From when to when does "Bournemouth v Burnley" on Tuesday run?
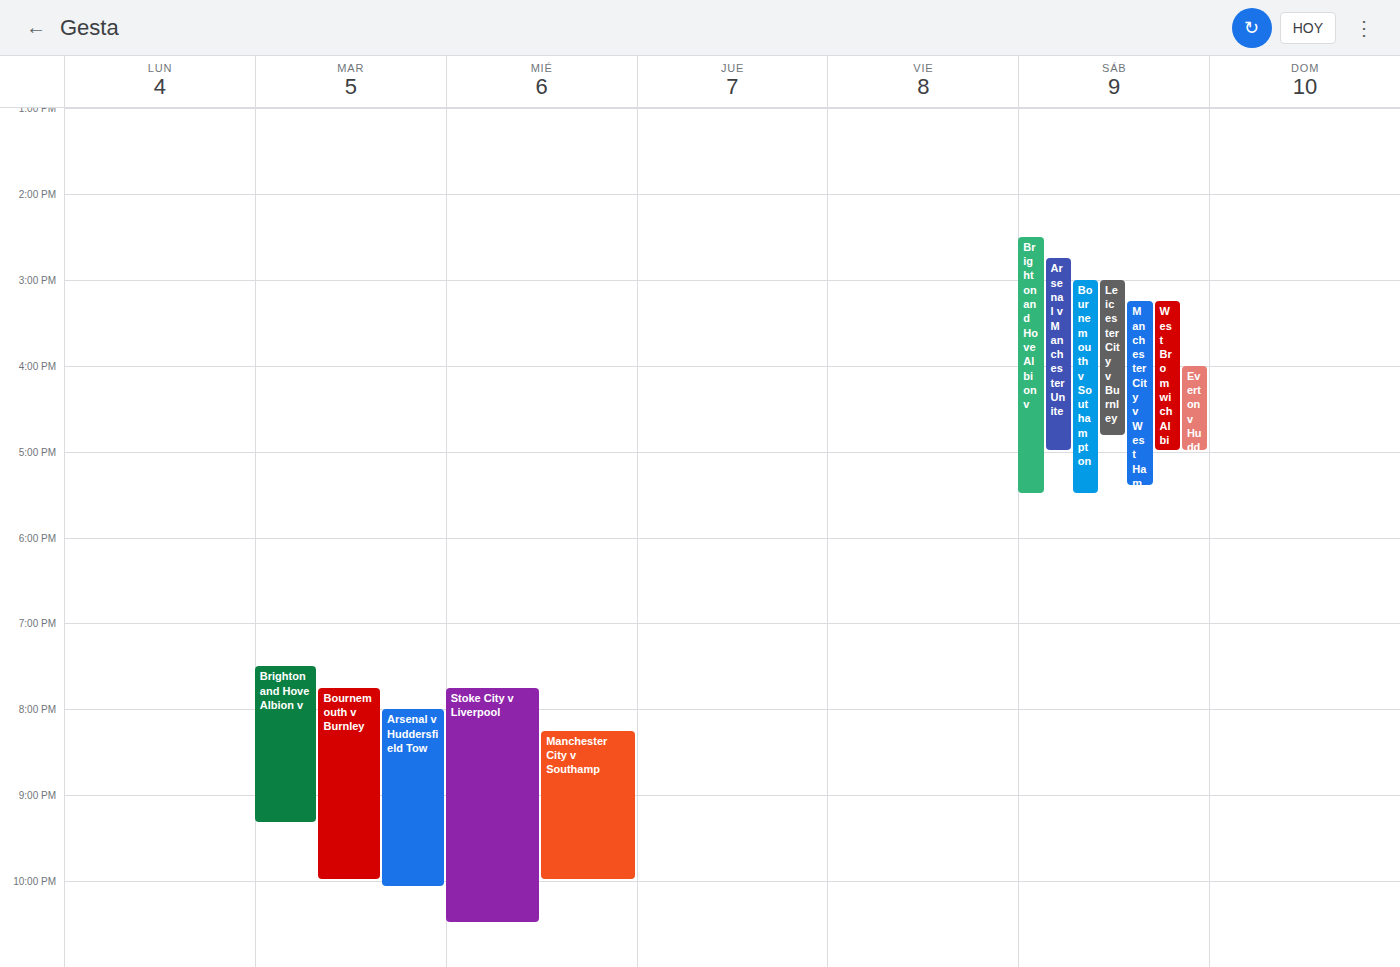
7:45 PM to 10:00 PM